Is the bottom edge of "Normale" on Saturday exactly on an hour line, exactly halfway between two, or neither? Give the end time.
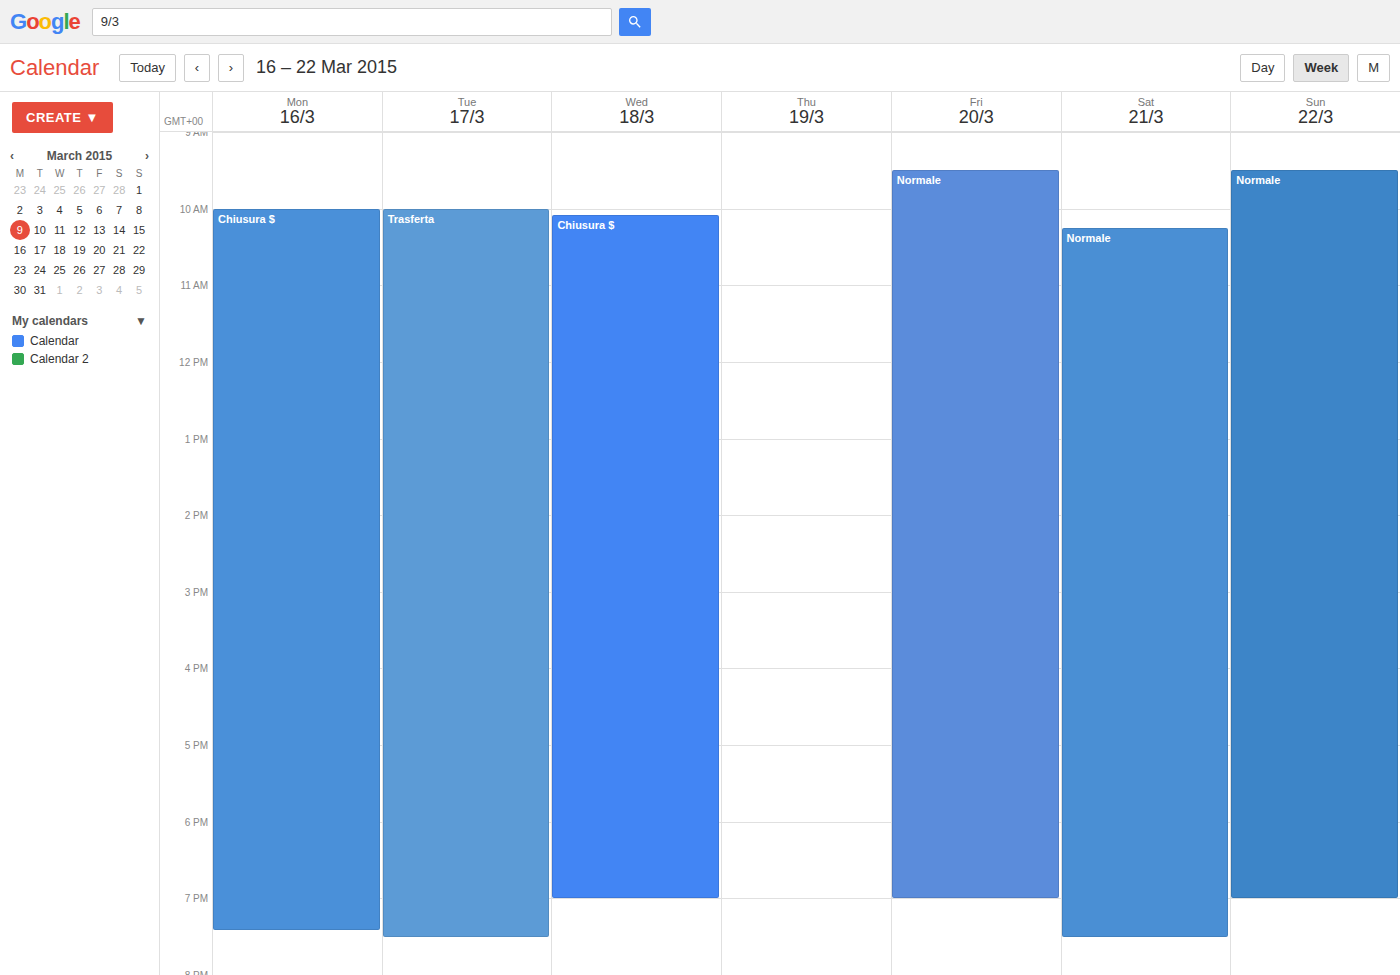
7:30 PM -- halfway between the 7 PM and 8 PM lines.